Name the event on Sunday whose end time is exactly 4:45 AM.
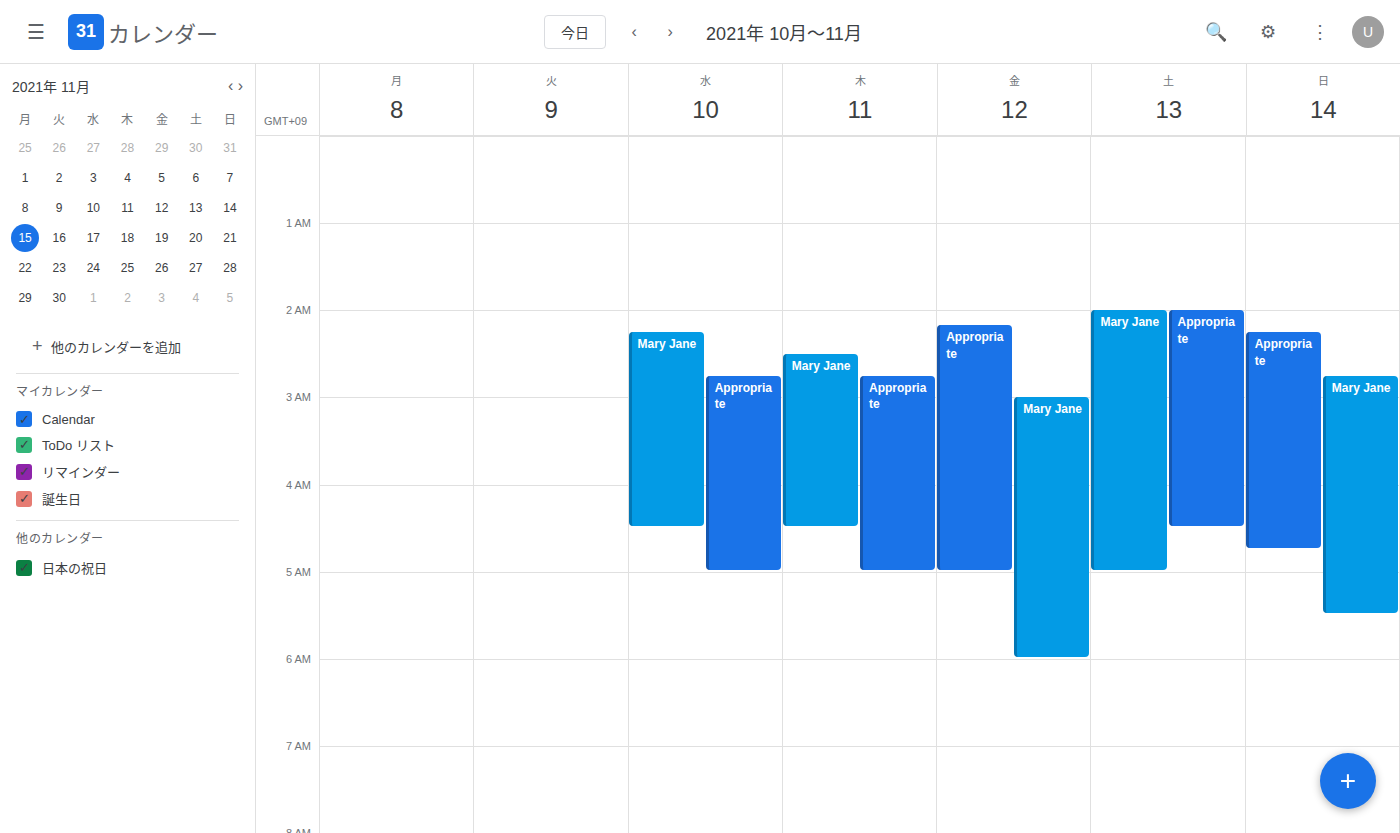
"Appropriate"